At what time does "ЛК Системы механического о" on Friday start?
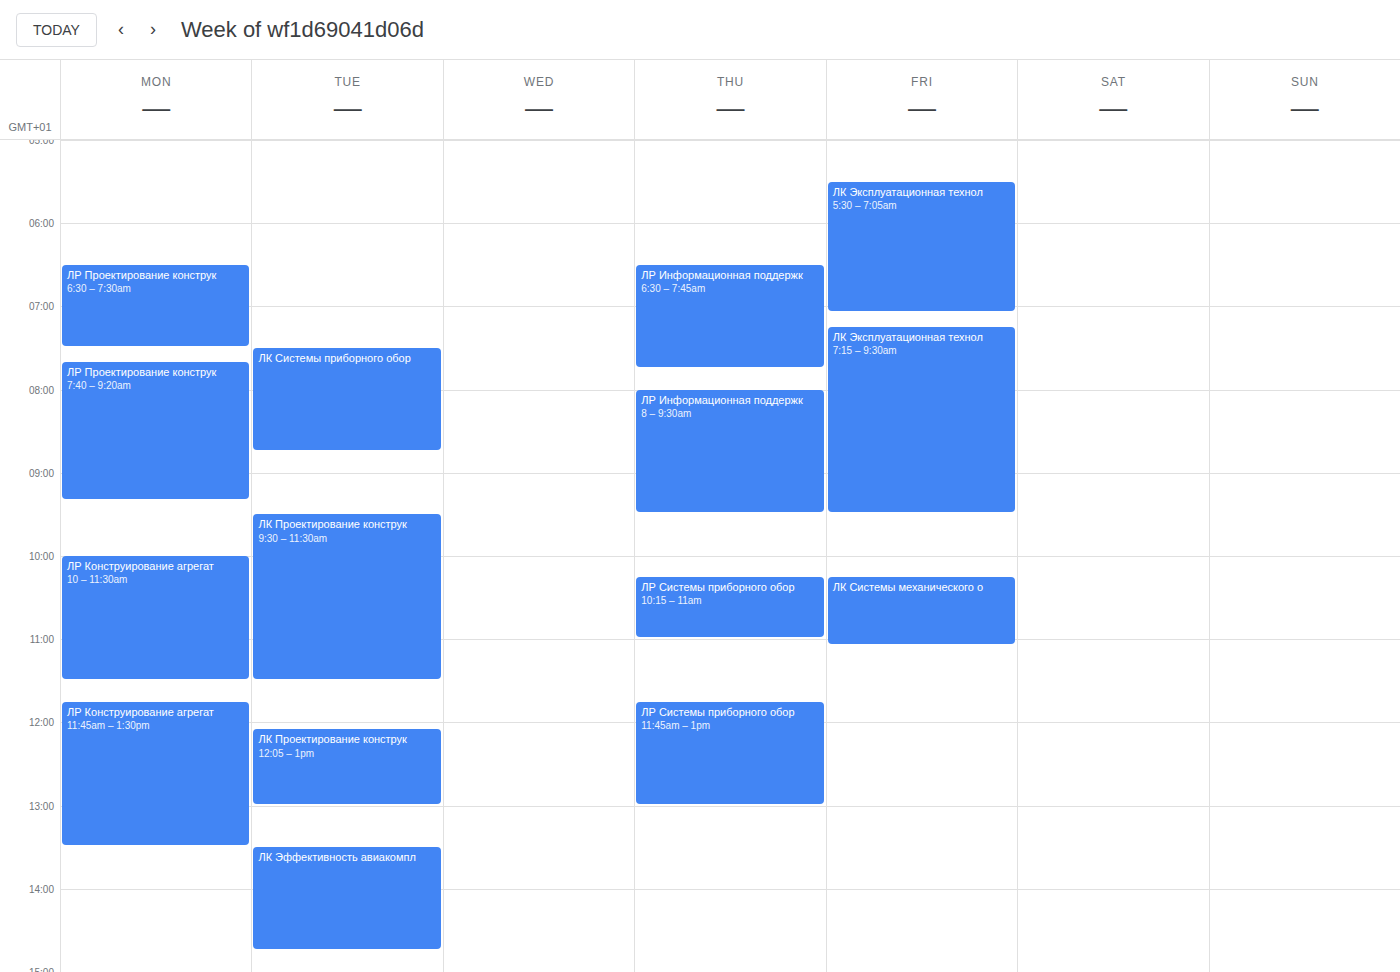
10:15 AM